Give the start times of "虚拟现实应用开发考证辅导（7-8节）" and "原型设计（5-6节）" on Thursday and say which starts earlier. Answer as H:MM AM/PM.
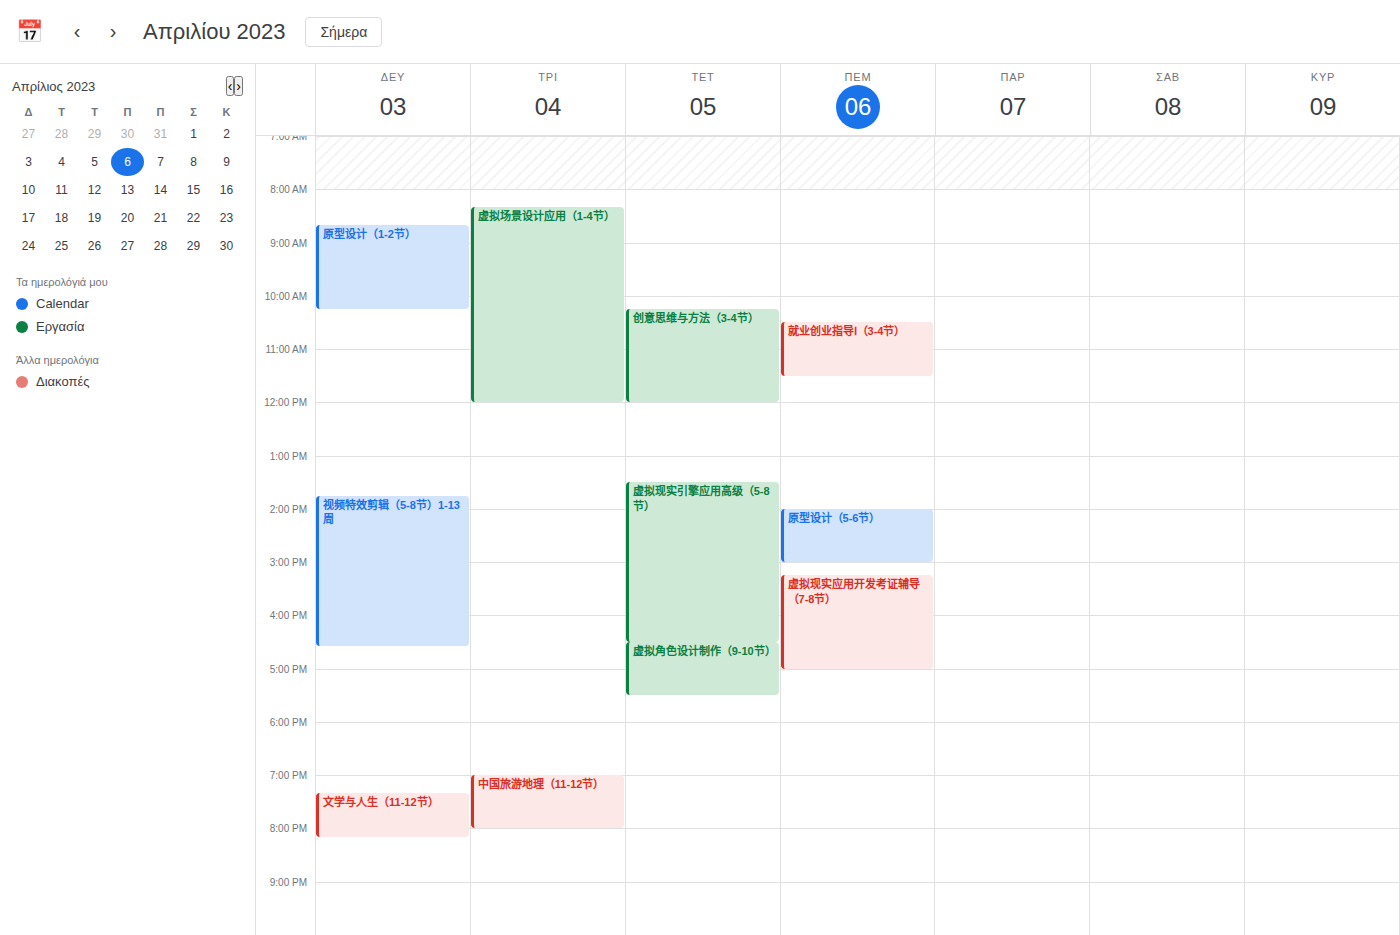
"原型设计（5-6节）" 2:00 PM; "虚拟现实应用开发考证辅导（7-8节）" 3:15 PM.